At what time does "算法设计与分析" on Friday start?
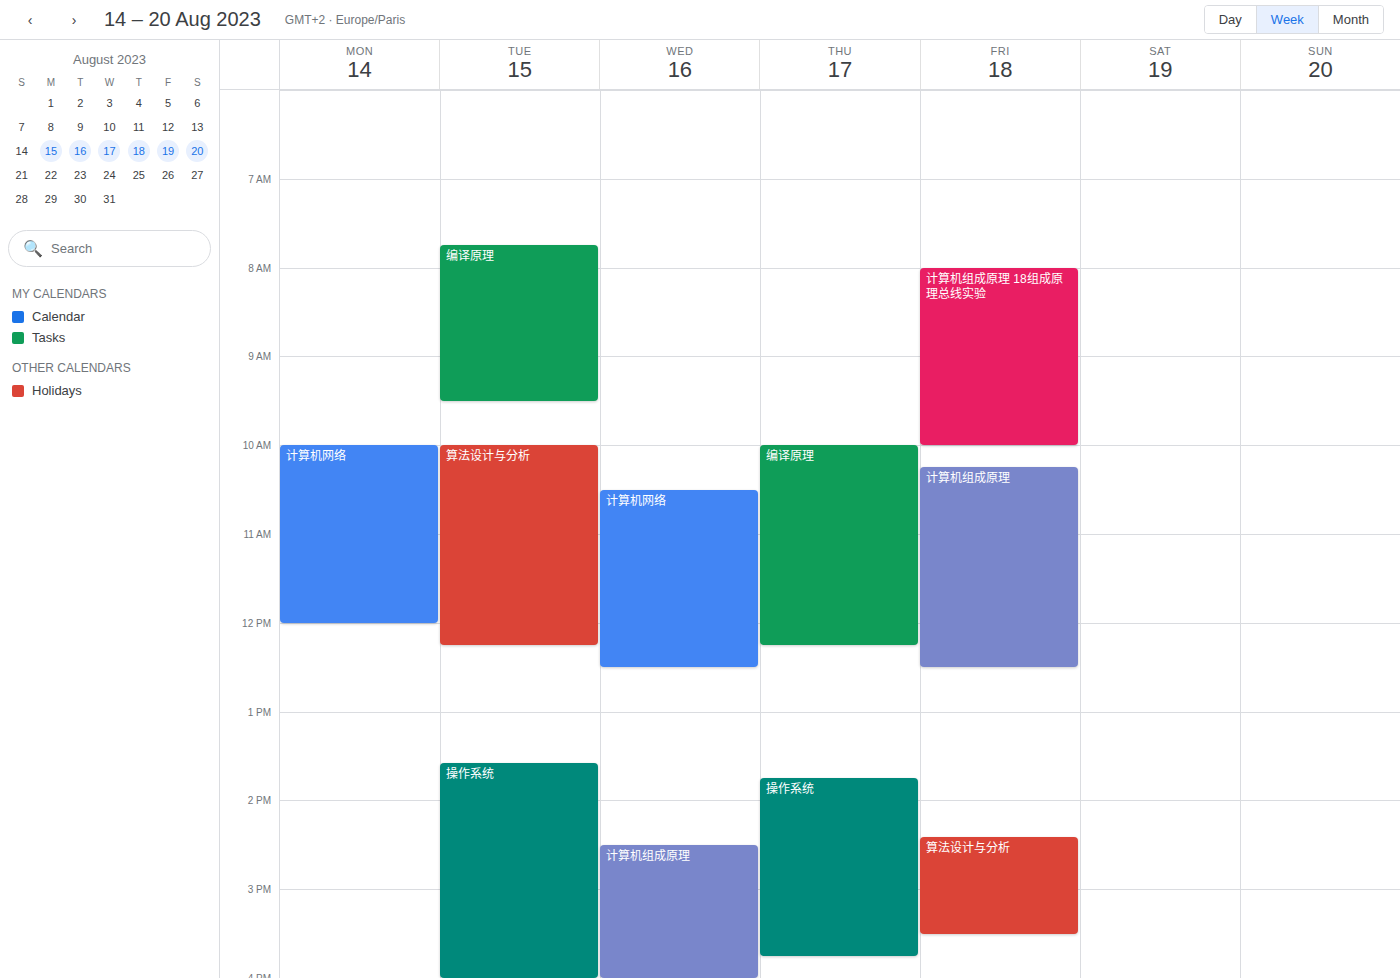
2:25 PM